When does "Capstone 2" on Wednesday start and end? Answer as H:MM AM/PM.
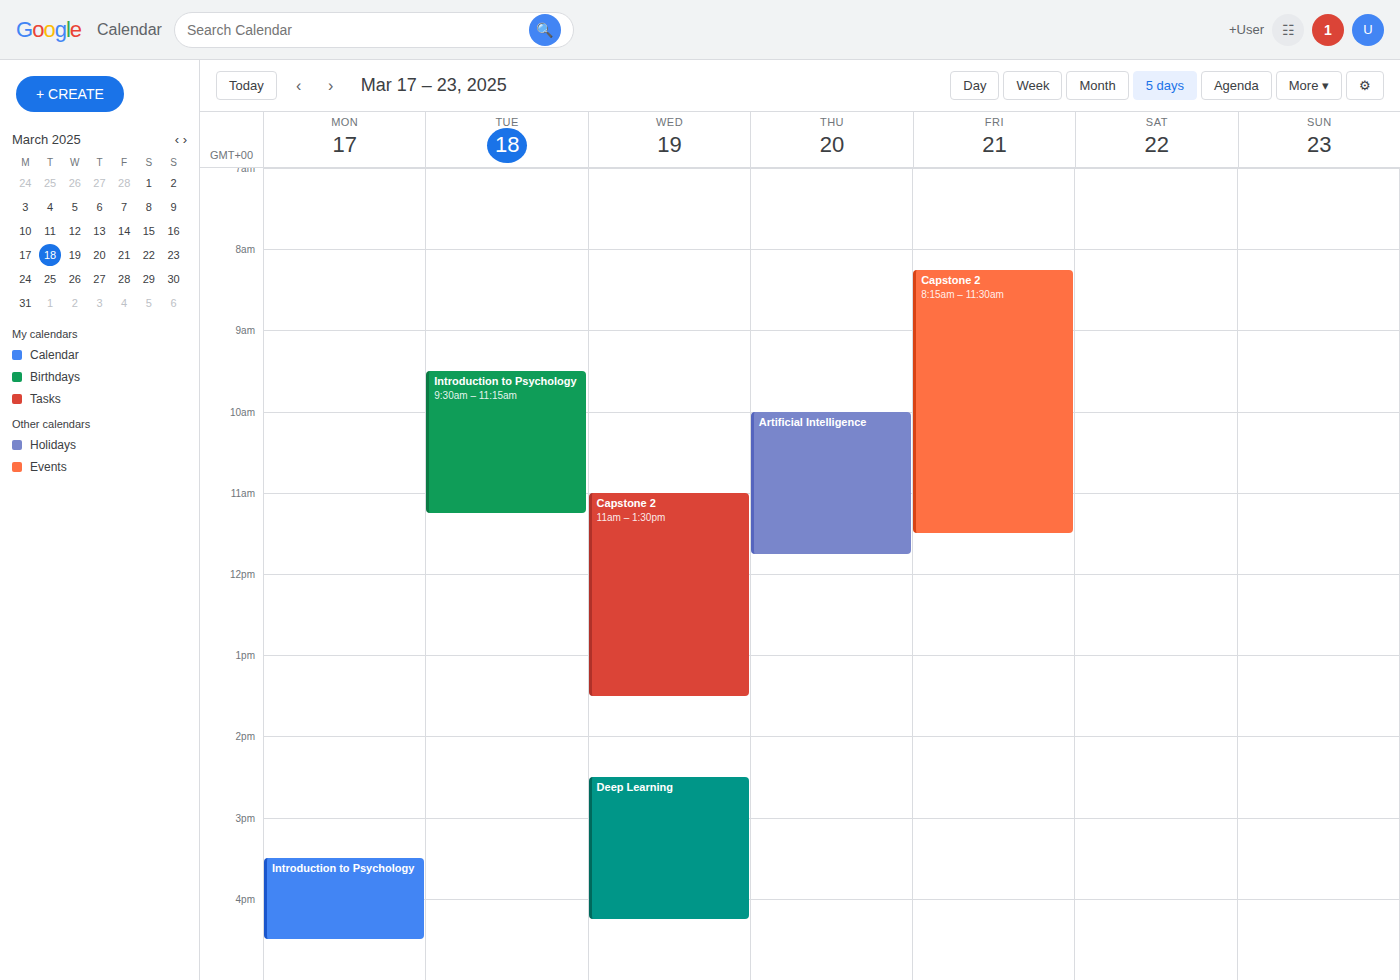
11:00 AM to 1:30 PM